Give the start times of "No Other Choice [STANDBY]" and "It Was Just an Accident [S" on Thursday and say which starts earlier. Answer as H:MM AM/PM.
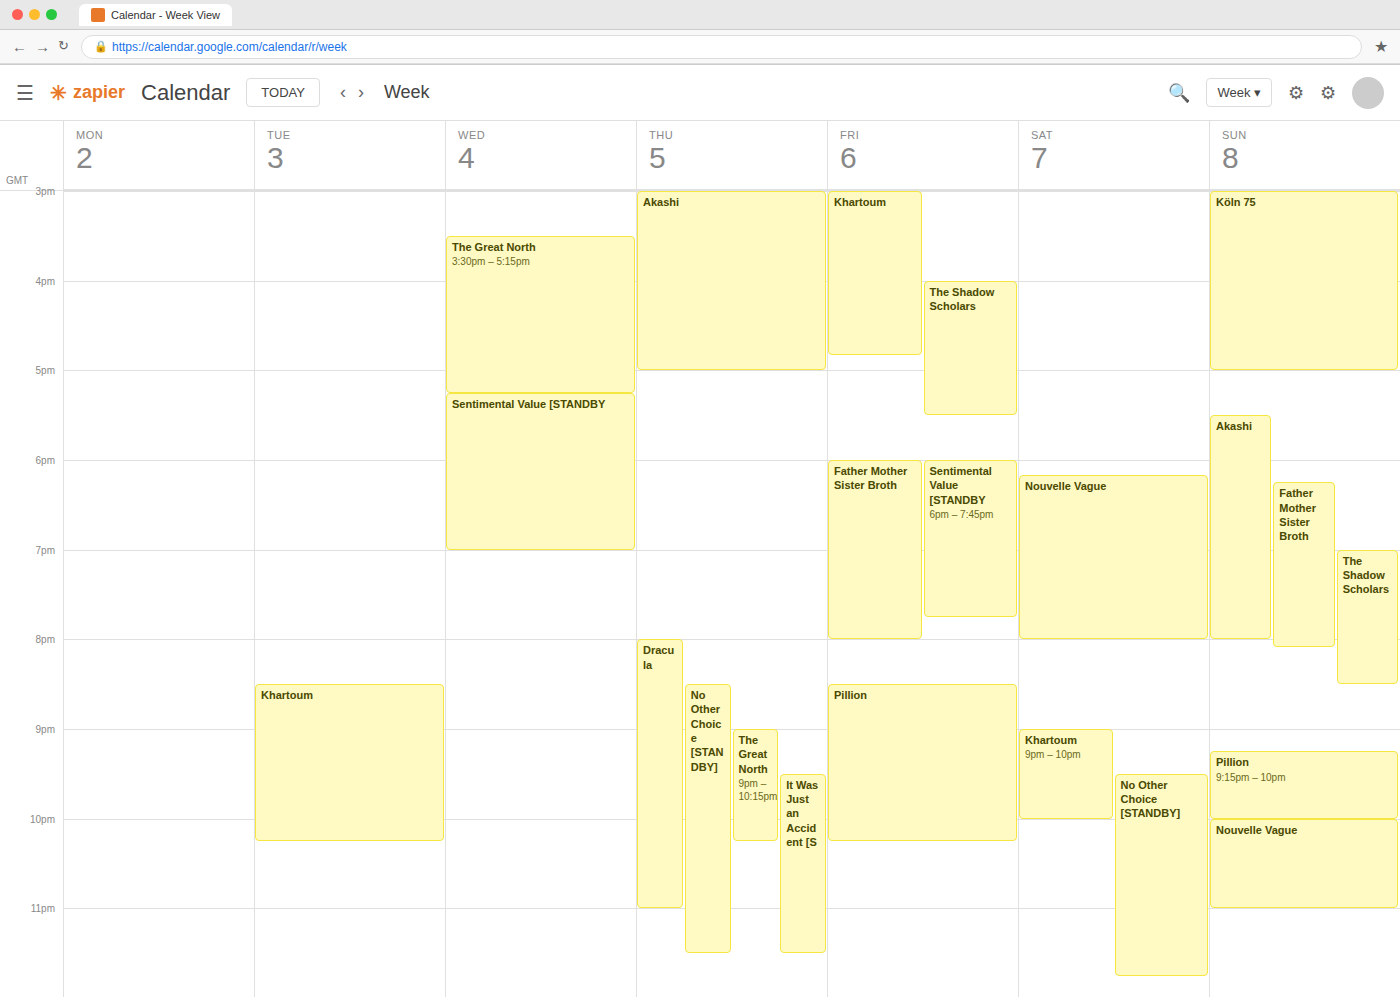
"No Other Choice [STANDBY]" 8:30 PM; "It Was Just an Accident [S" 9:30 PM.